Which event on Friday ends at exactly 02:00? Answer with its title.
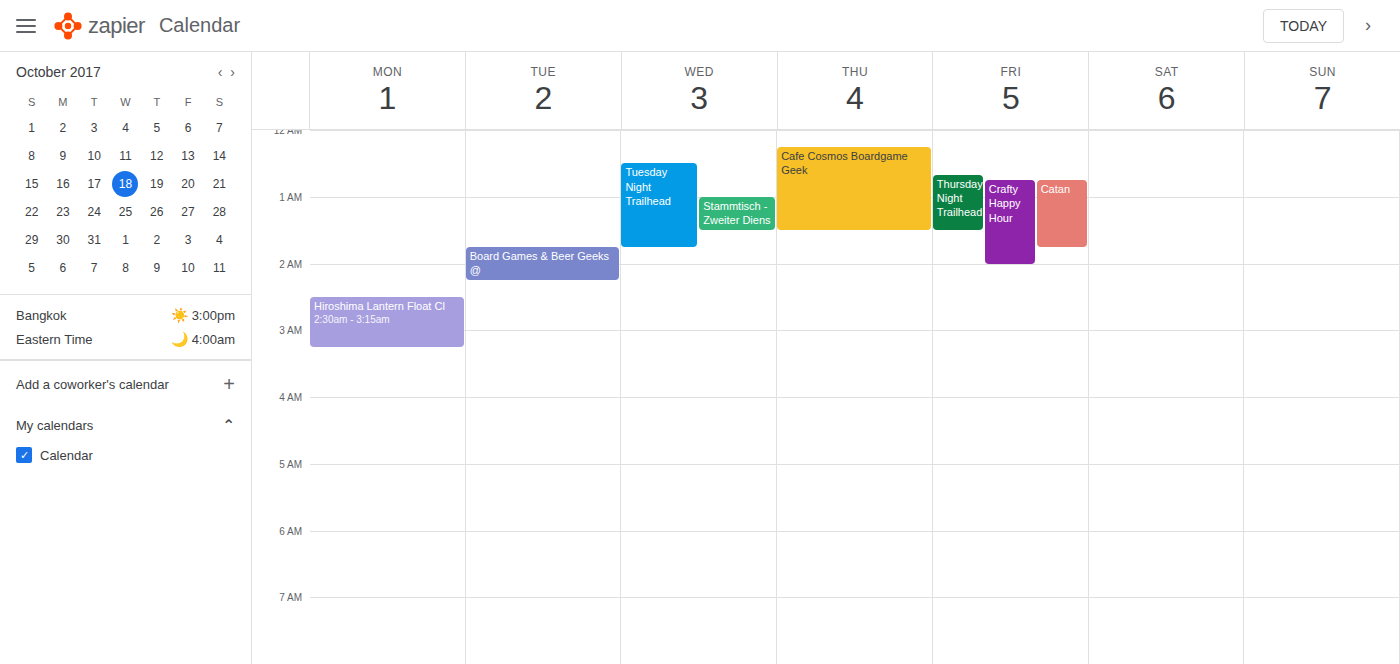
"Crafty Happy Hour"